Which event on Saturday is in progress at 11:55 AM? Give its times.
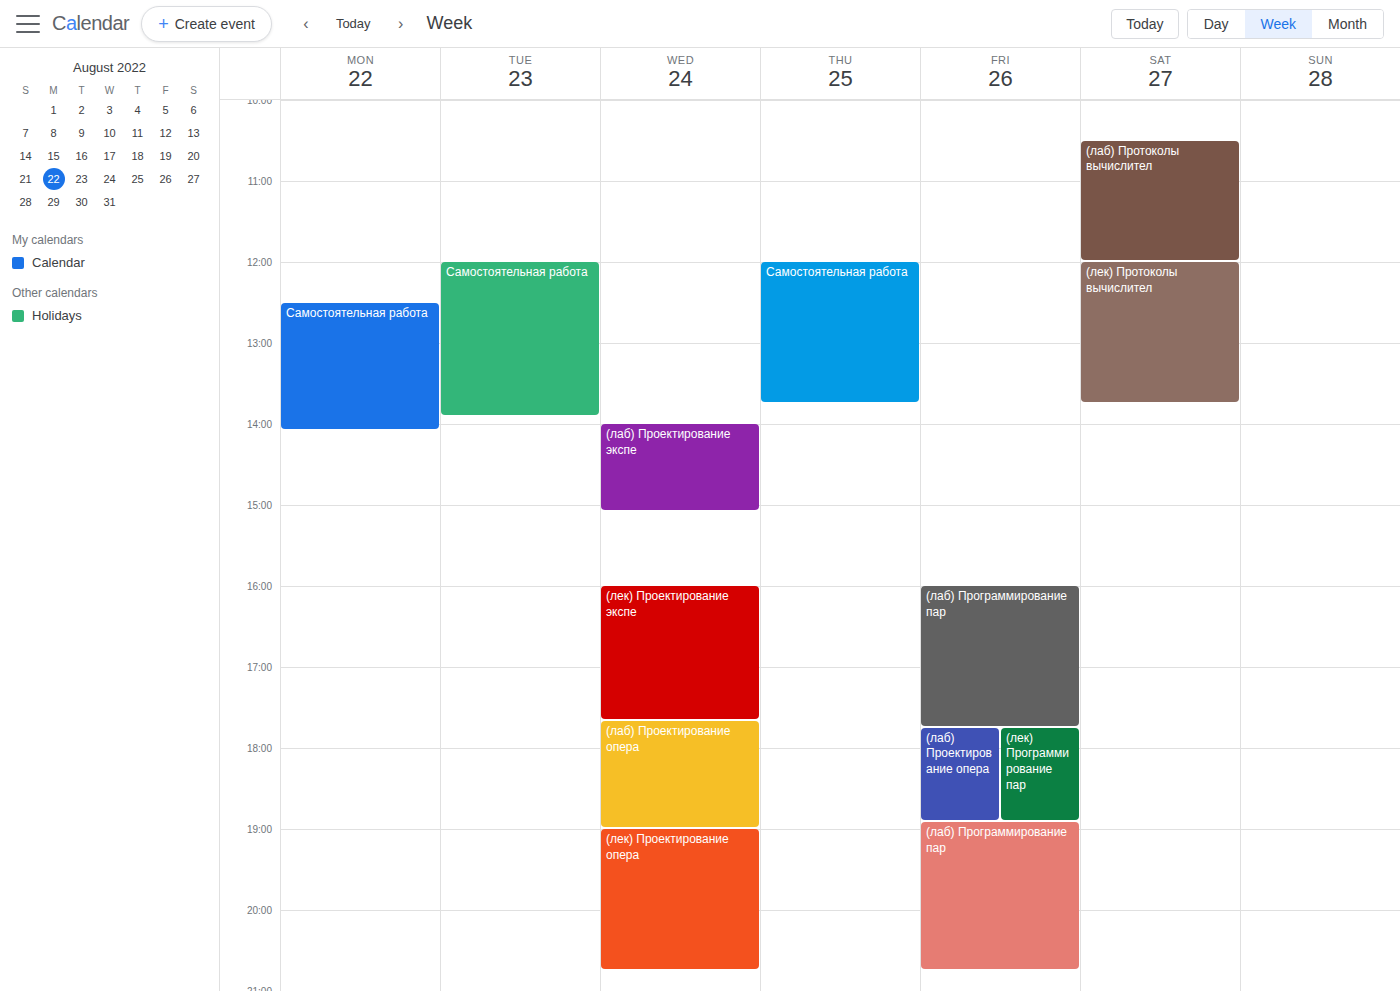
"(лаб) Протоколы вычислител", 10:30 AM to 12:00 PM